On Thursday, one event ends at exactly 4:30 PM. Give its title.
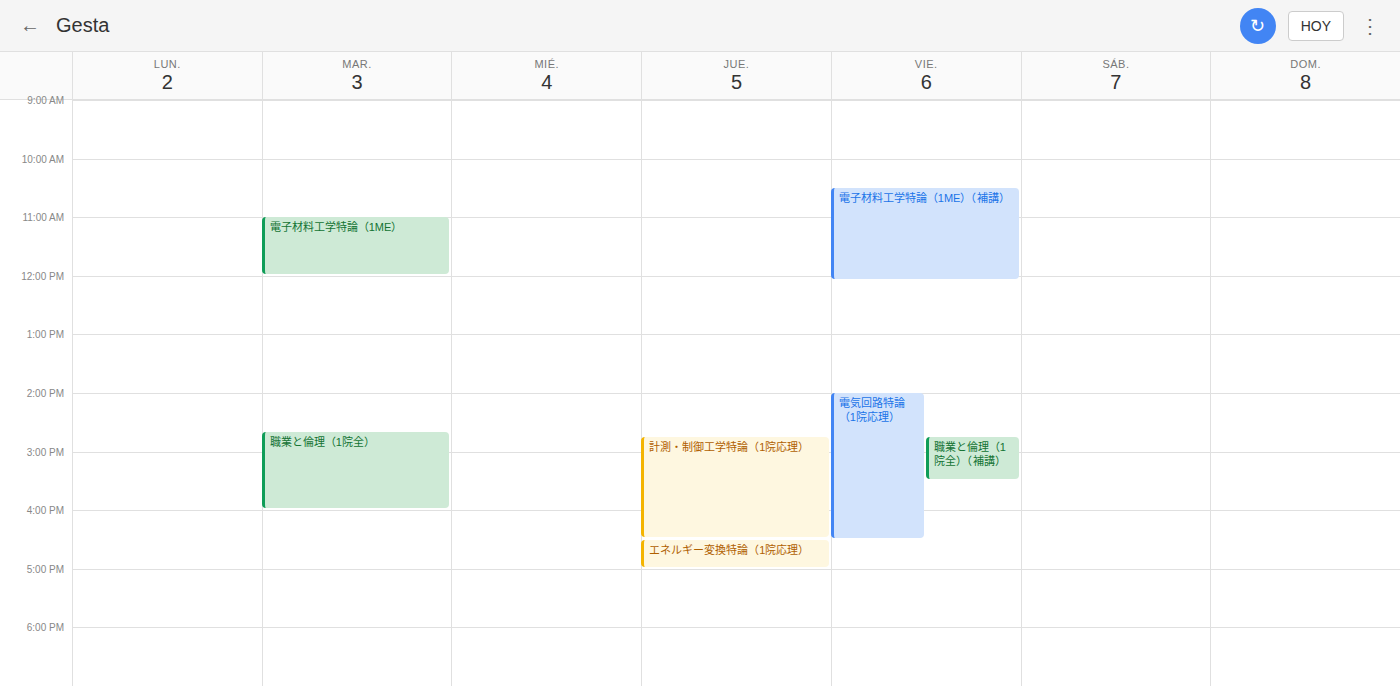
"計測・制御工学特論（1院応理）"